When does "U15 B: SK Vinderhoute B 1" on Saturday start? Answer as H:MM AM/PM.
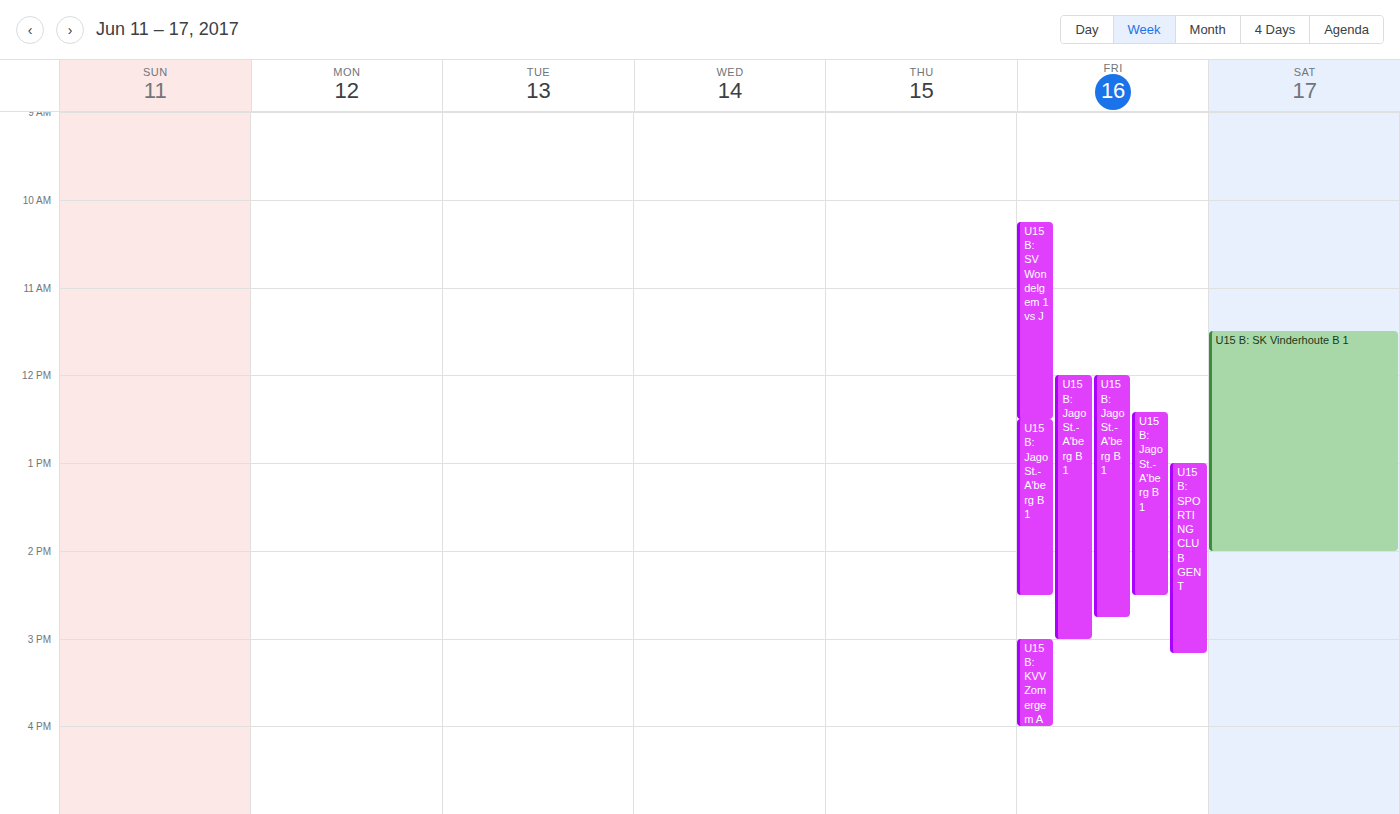
11:30 AM